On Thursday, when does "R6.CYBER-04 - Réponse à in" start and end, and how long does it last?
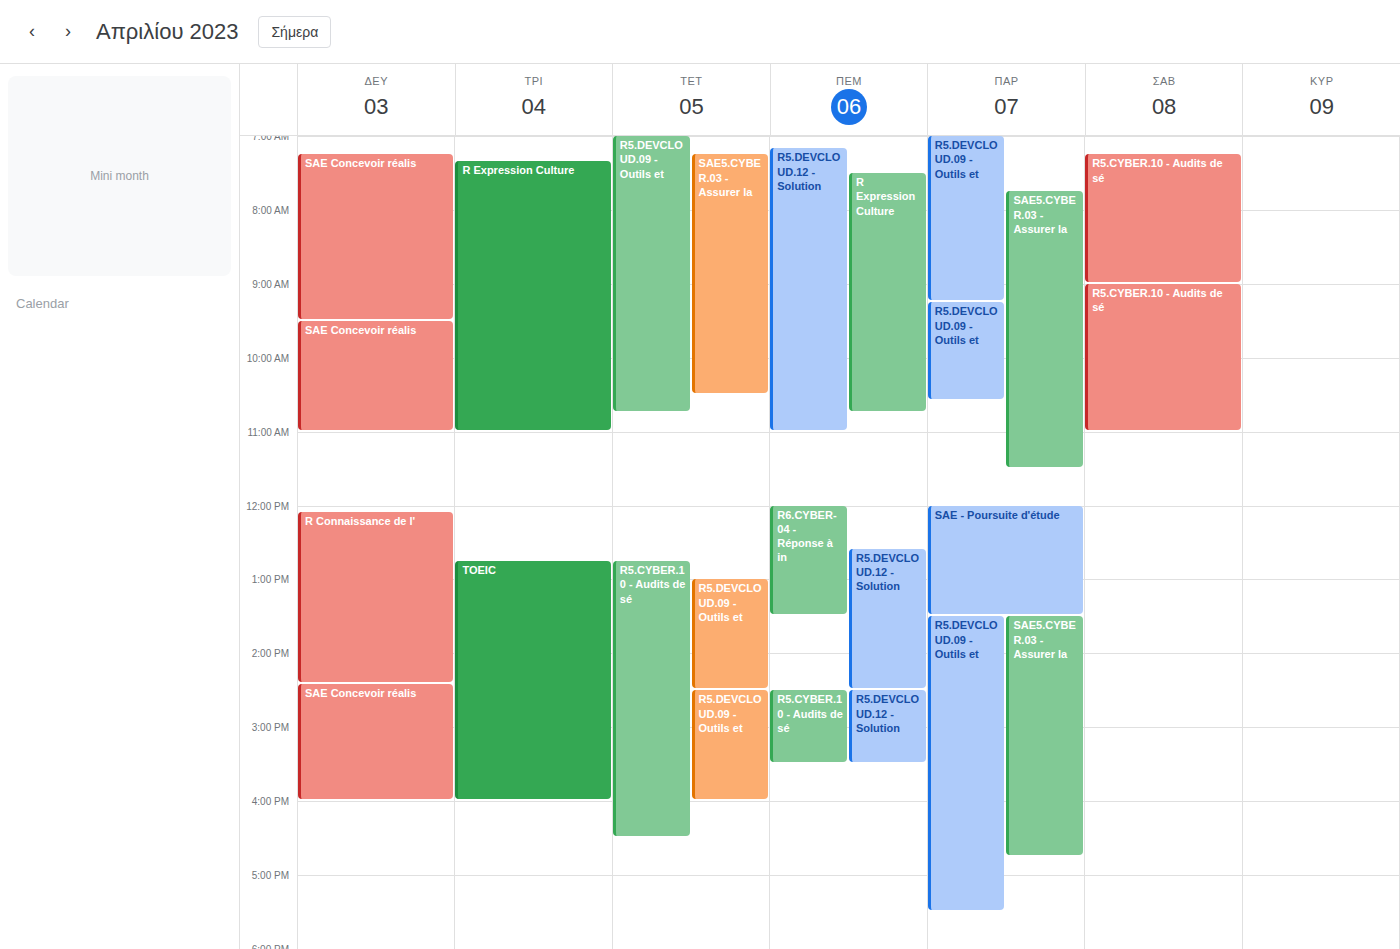
12:00 PM to 1:30 PM, 1 hour 30 minutes